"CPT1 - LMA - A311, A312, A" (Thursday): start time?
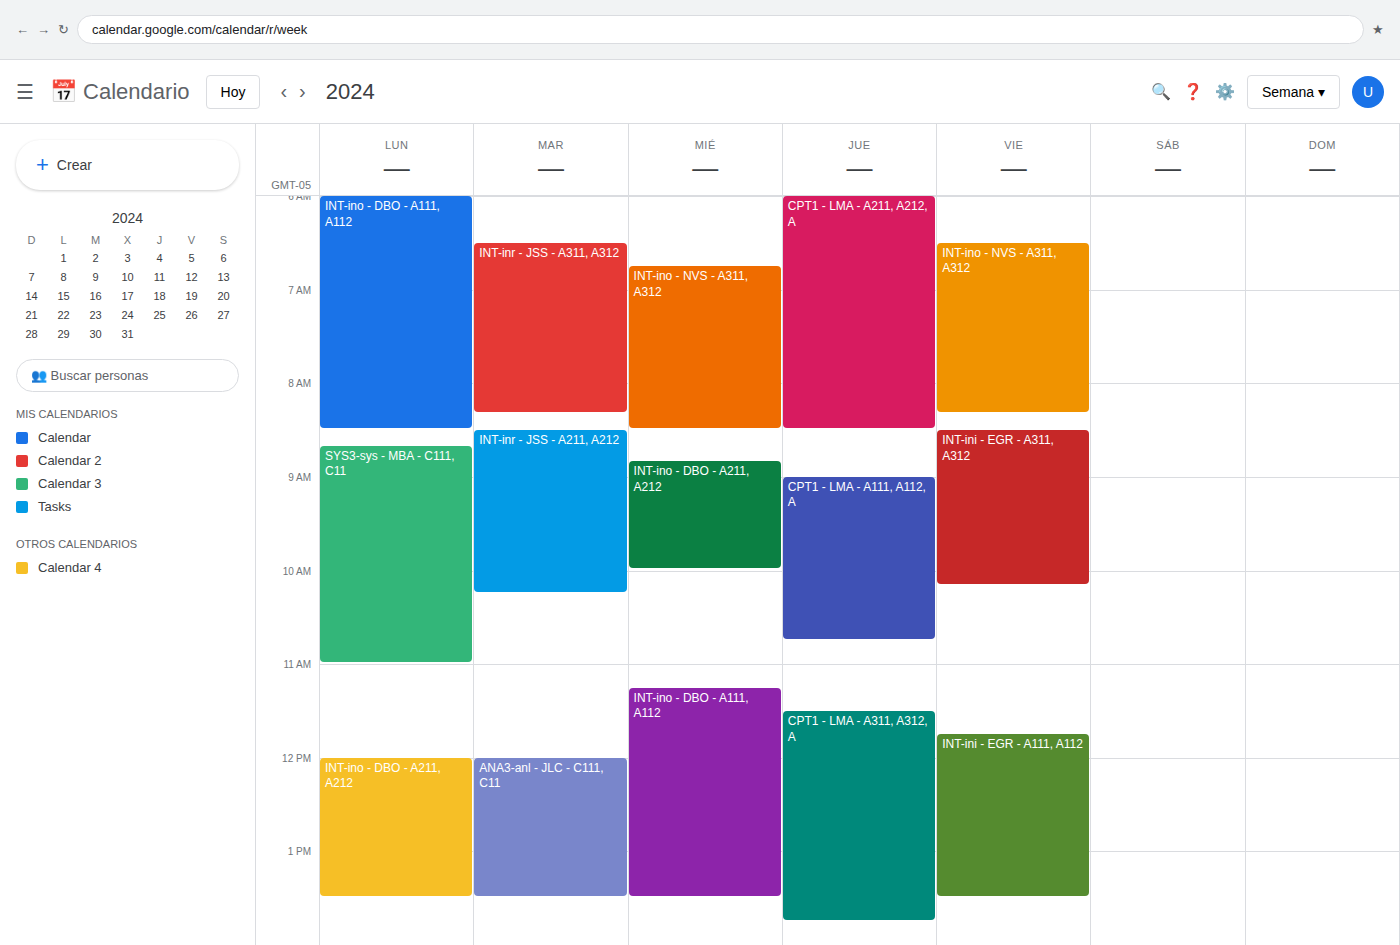
11:30